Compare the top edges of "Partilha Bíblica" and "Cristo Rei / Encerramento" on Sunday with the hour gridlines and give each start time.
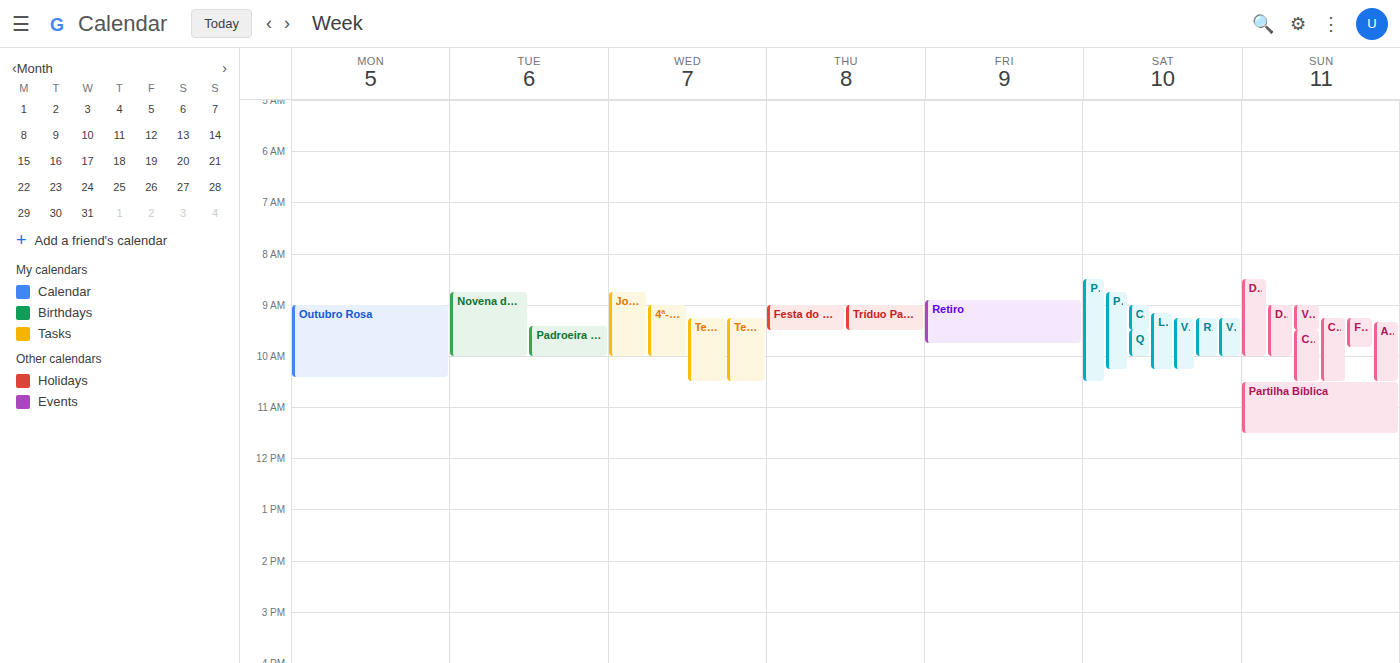
"Partilha Bíblica": 10:30 AM, halfway between the 10 AM and 11 AM lines. "Cristo Rei / Encerramento": 9:30 AM, halfway between the 9 AM and 10 AM lines.